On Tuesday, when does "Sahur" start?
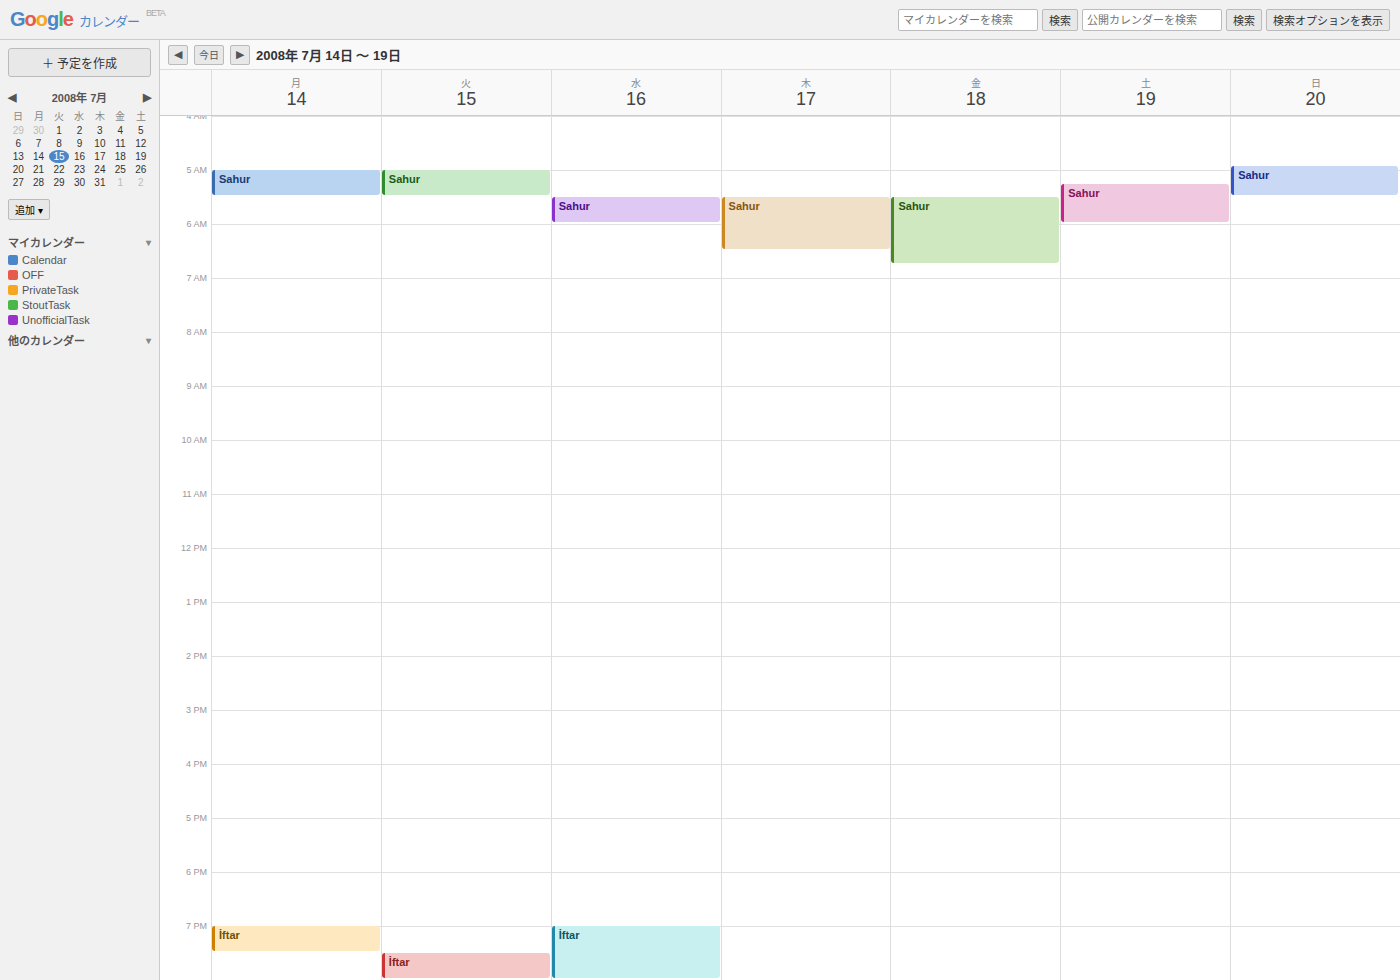
5:00 AM